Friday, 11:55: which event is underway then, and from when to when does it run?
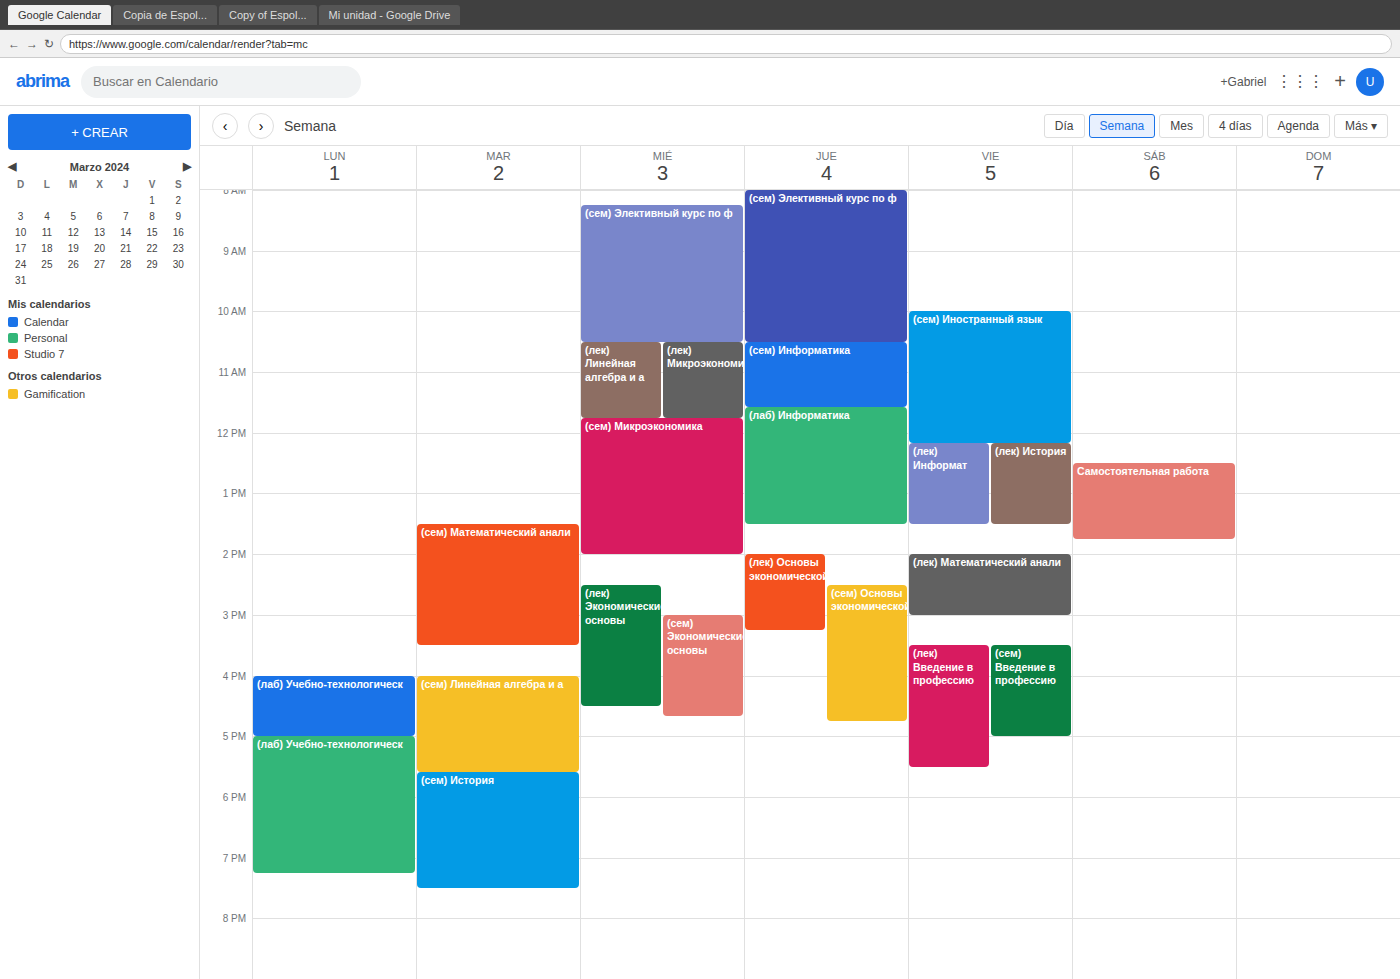
"(сем) Иностранный язык", 10:00 to 12:10